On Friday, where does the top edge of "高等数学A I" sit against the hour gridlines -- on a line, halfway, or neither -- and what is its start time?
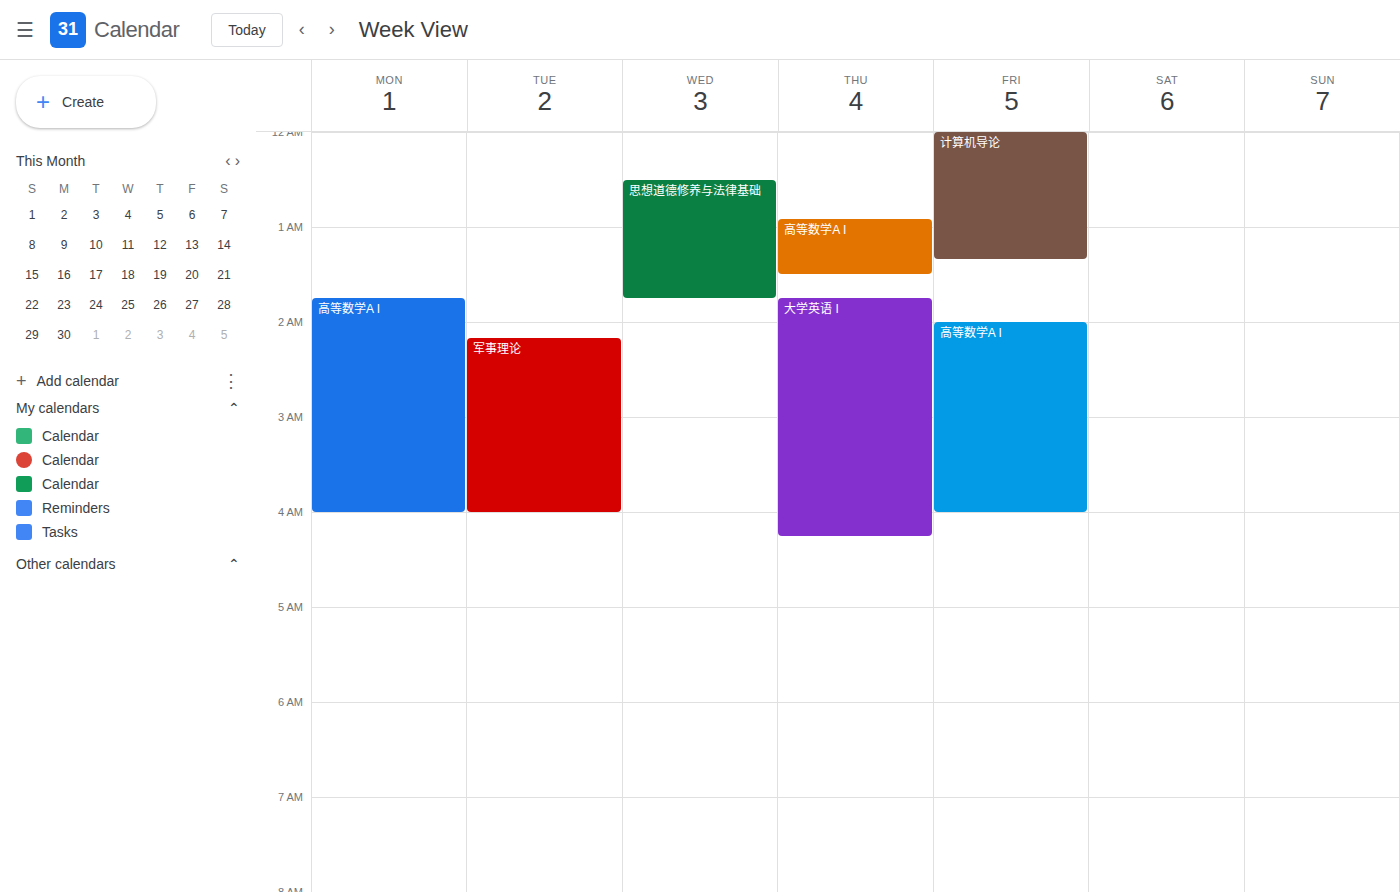
2:00 AM -- exactly on the 2 AM line.